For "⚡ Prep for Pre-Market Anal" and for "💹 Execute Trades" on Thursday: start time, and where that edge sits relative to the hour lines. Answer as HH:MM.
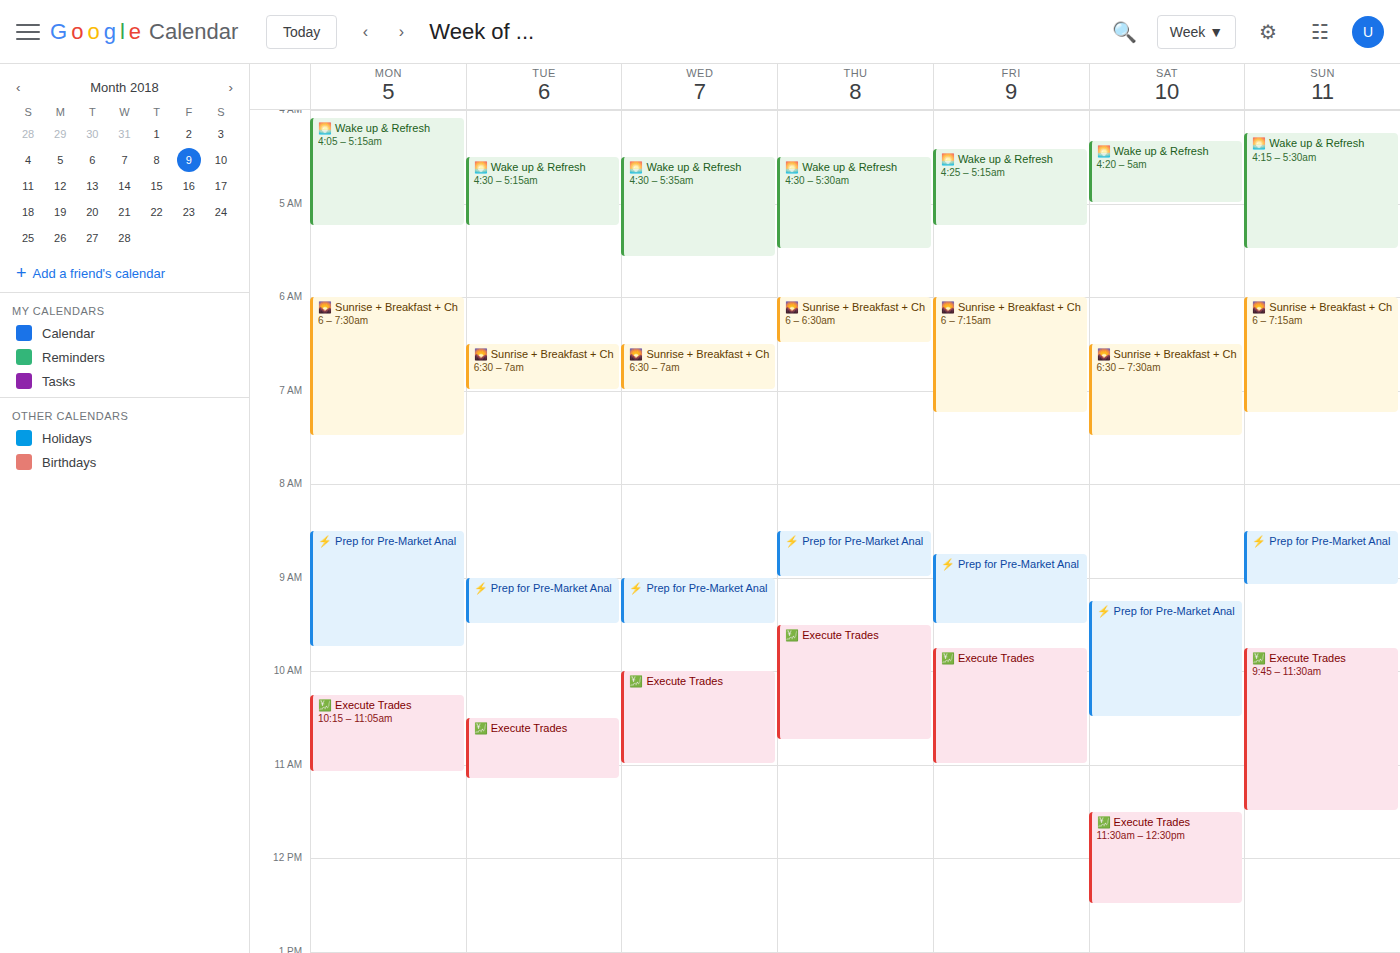
"⚡ Prep for Pre-Market Anal": 08:30, halfway between the 08:00 and 09:00 lines. "💹 Execute Trades": 09:30, halfway between the 09:00 and 10:00 lines.